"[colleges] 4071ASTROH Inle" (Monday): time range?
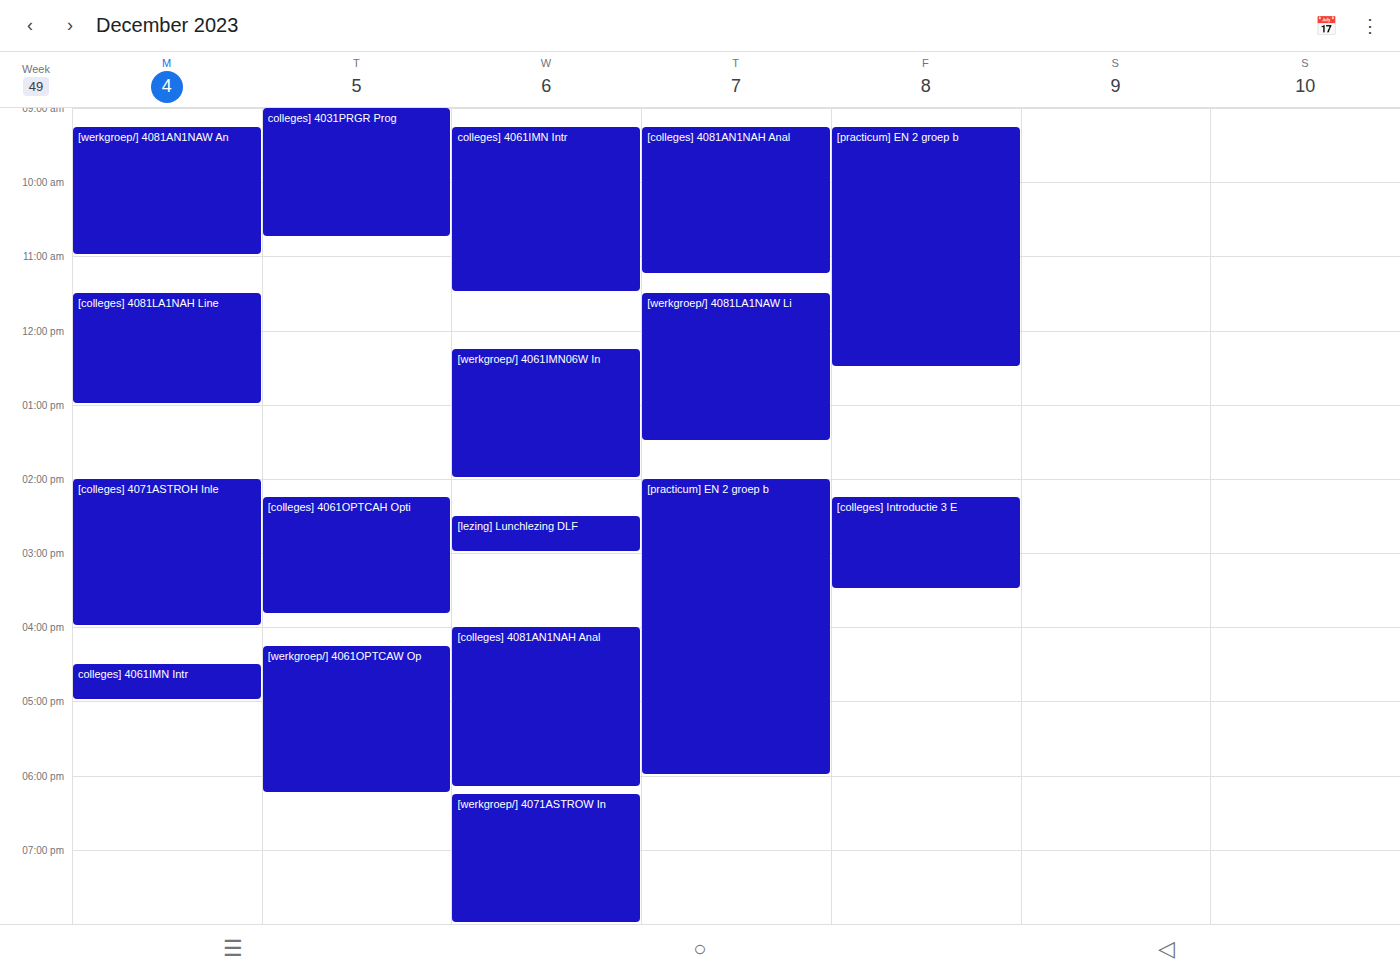
2:00 PM to 4:00 PM